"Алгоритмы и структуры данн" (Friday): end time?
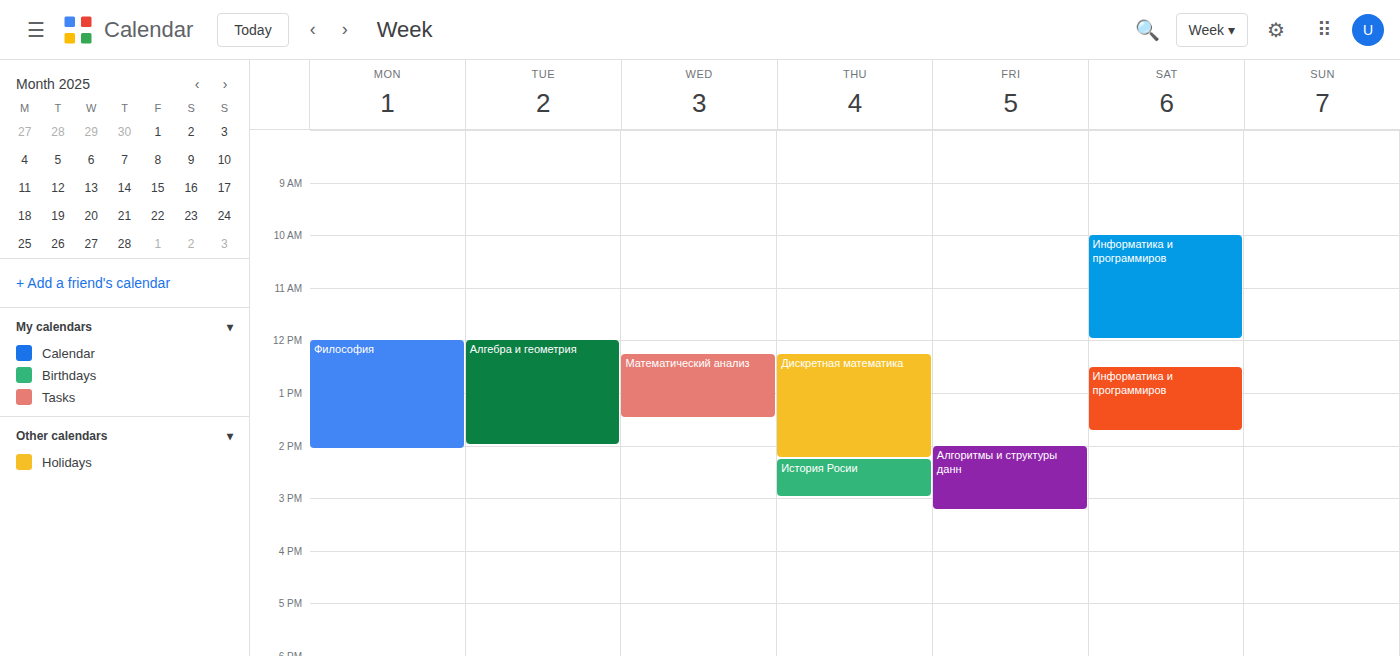
3:15 PM